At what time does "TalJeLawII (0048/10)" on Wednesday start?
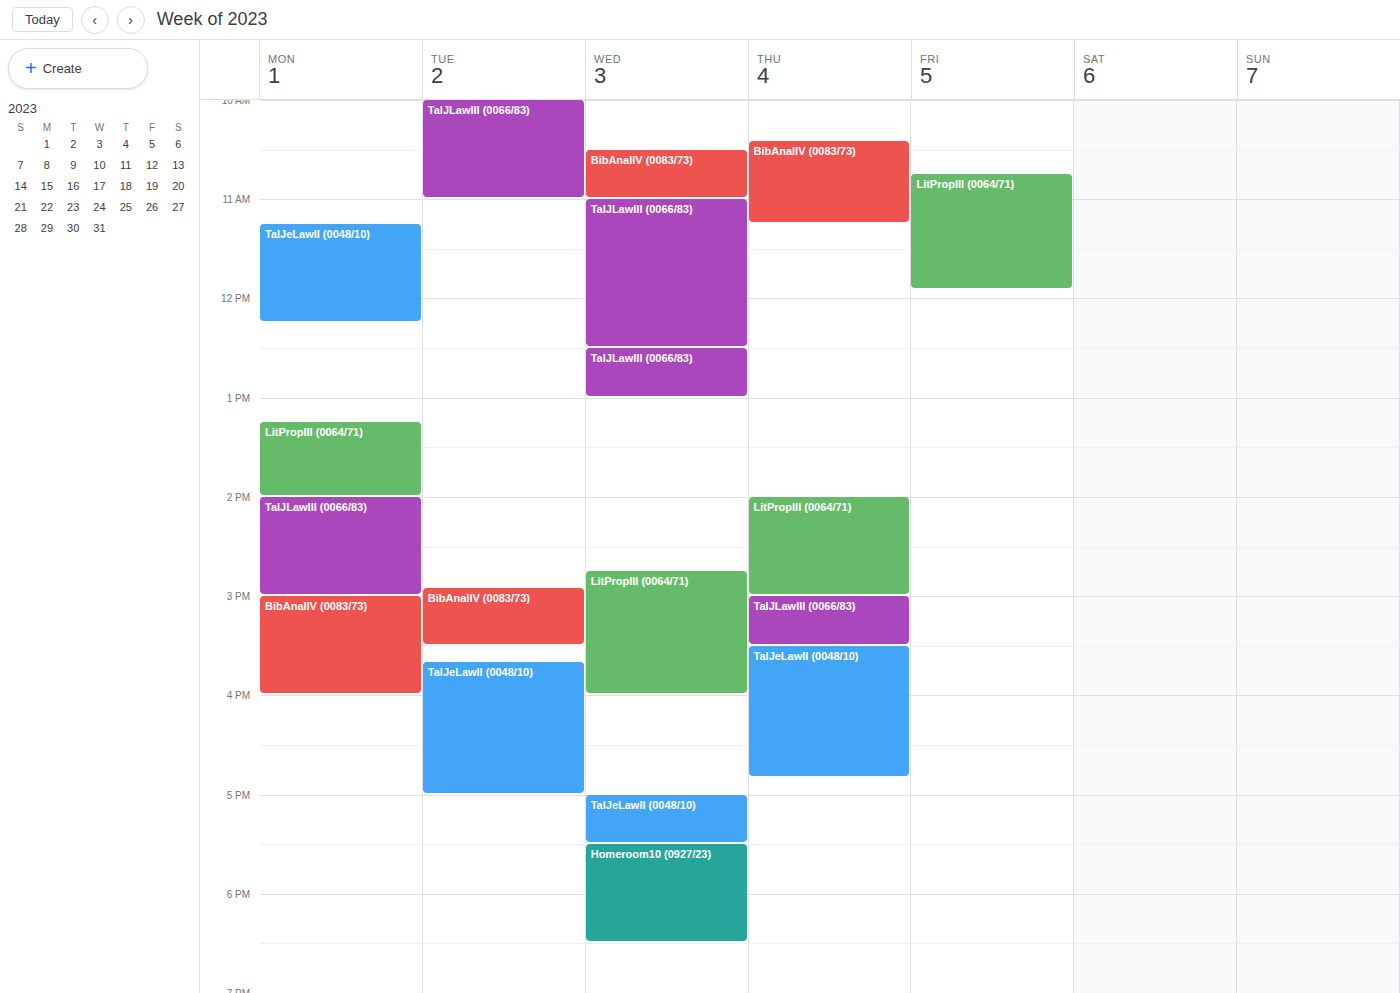
5:00 PM